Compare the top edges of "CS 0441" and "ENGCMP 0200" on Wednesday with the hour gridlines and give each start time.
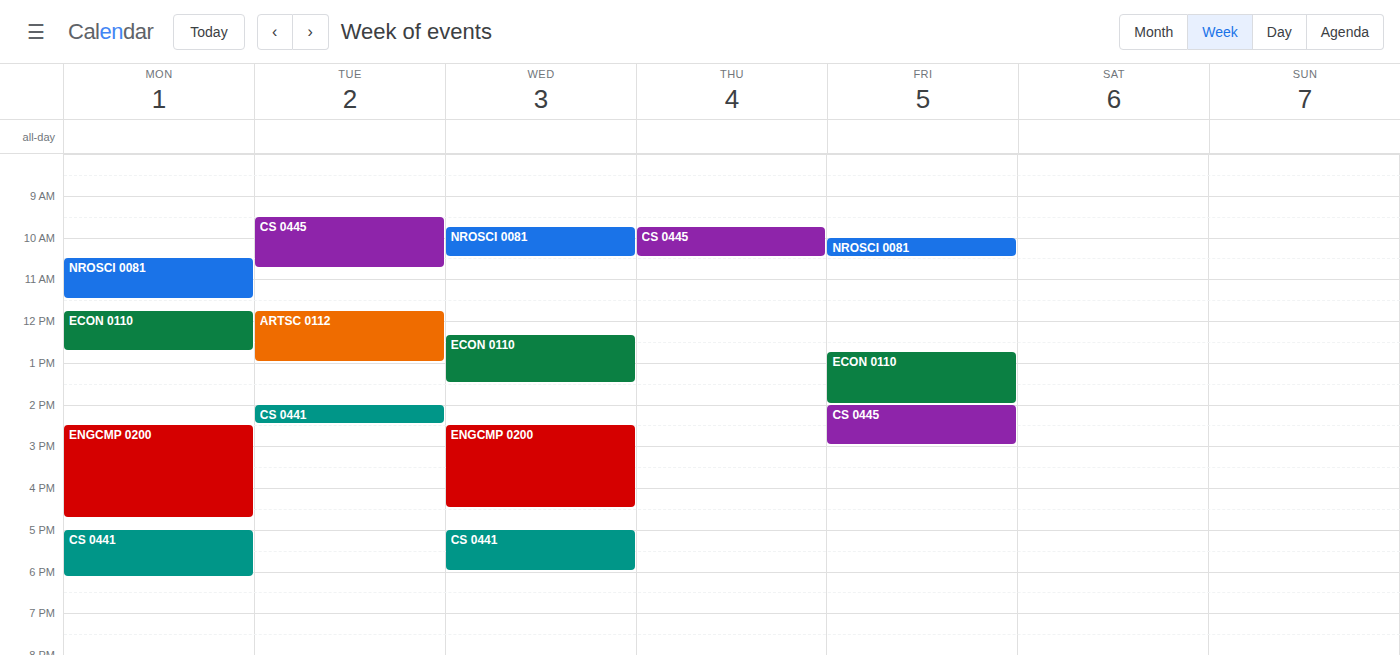
"CS 0441": 5:00 PM, exactly on the 5 PM line. "ENGCMP 0200": 2:30 PM, halfway between the 2 PM and 3 PM lines.